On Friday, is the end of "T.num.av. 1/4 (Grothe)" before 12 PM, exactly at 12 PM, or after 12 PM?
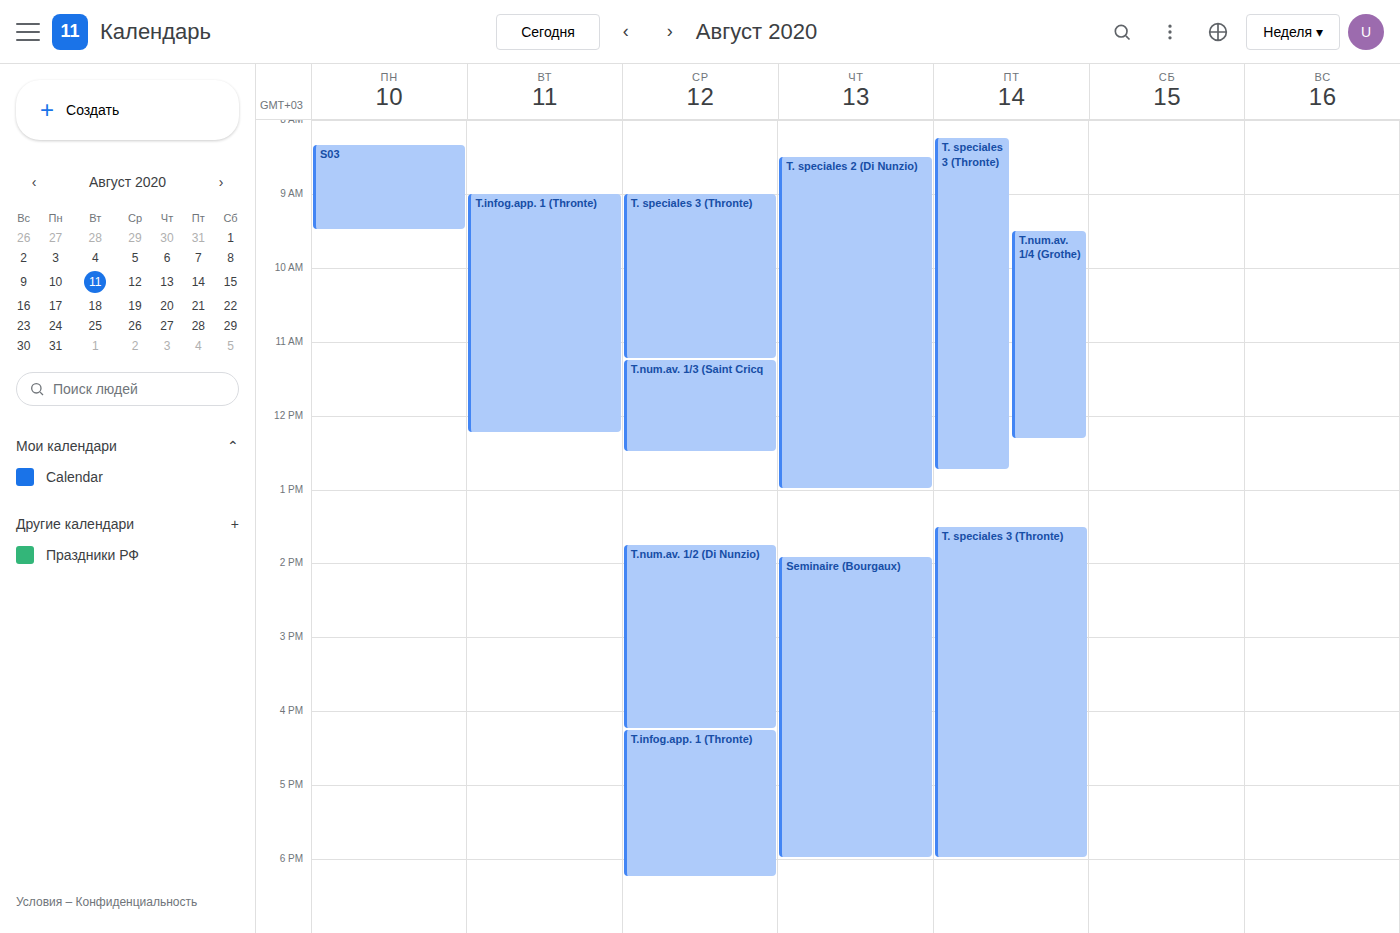
12:20 PM -- after 12 PM, 20 minutes below the 12 PM line.